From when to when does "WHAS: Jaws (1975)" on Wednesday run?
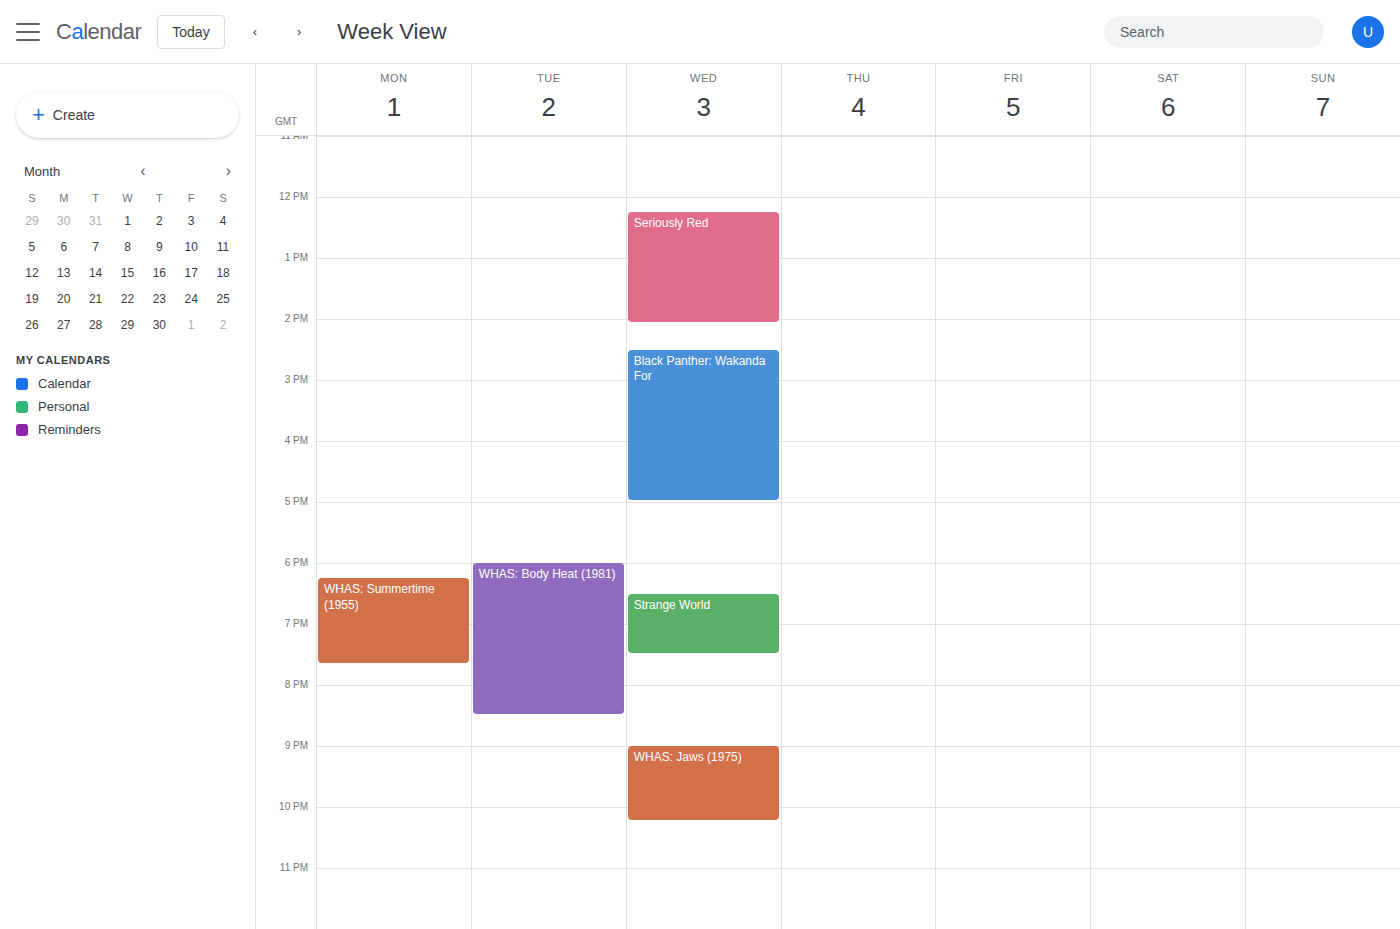
9:00 PM to 10:15 PM